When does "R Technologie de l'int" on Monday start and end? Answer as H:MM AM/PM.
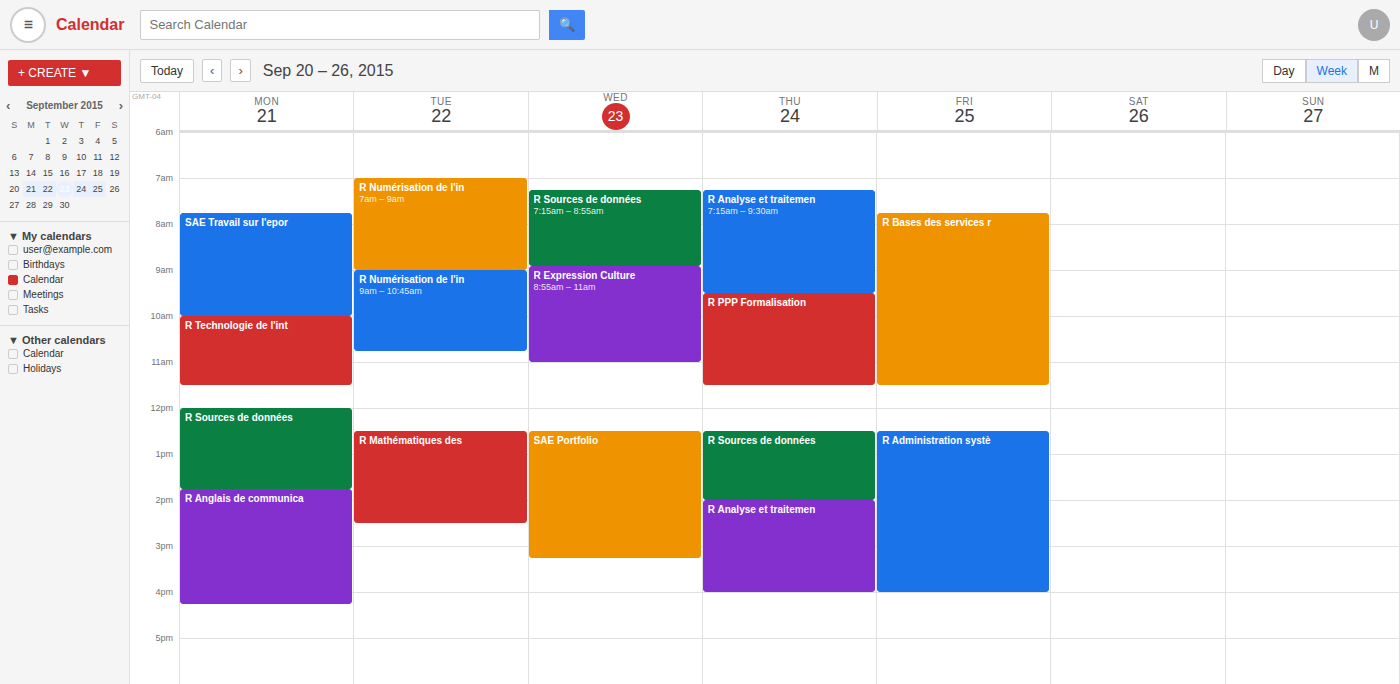
10:00 AM to 11:30 AM